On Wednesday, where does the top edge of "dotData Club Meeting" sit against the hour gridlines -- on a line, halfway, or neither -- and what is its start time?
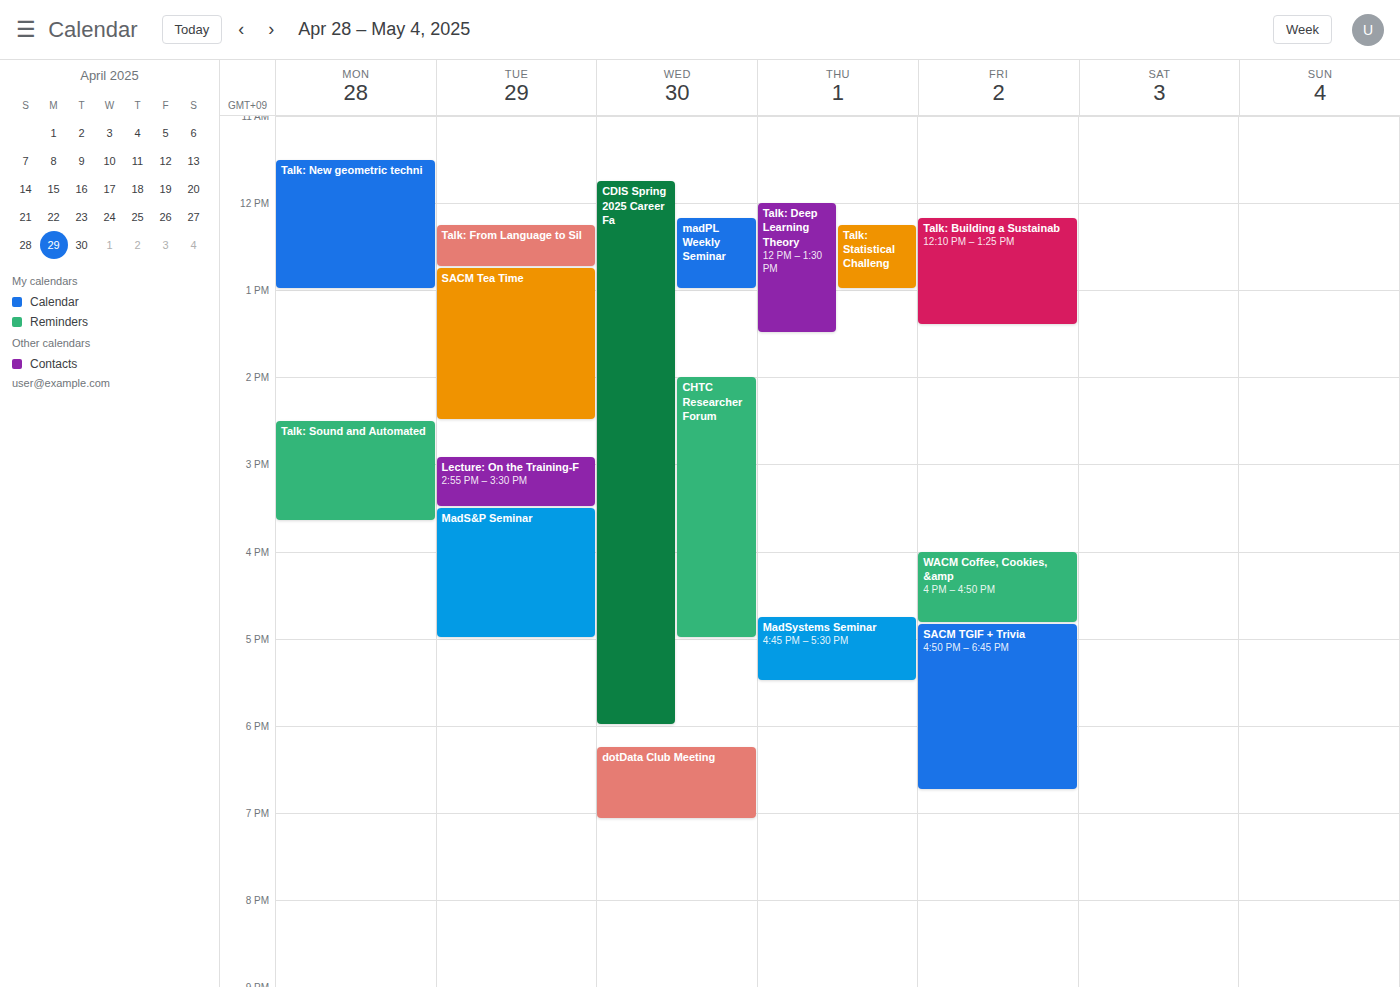
18:15 -- neither: a quarter of the way from the 18:00 line to the 19:00 line.